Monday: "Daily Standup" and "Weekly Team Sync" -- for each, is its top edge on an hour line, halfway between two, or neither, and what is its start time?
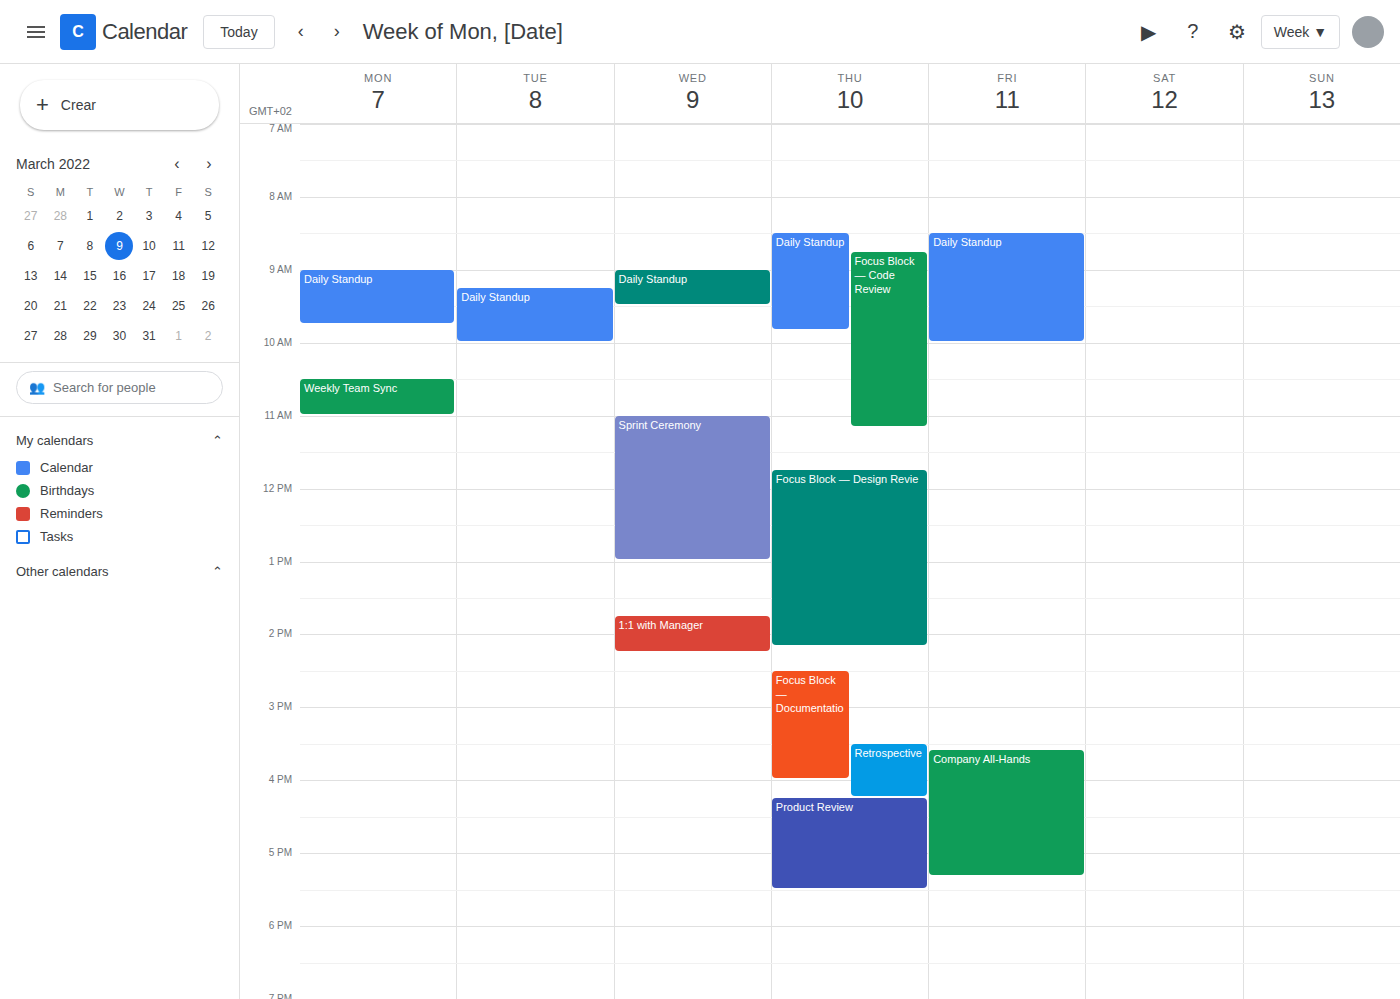
"Daily Standup": 9:00 AM, exactly on the 9 AM line. "Weekly Team Sync": 10:30 AM, halfway between the 10 AM and 11 AM lines.